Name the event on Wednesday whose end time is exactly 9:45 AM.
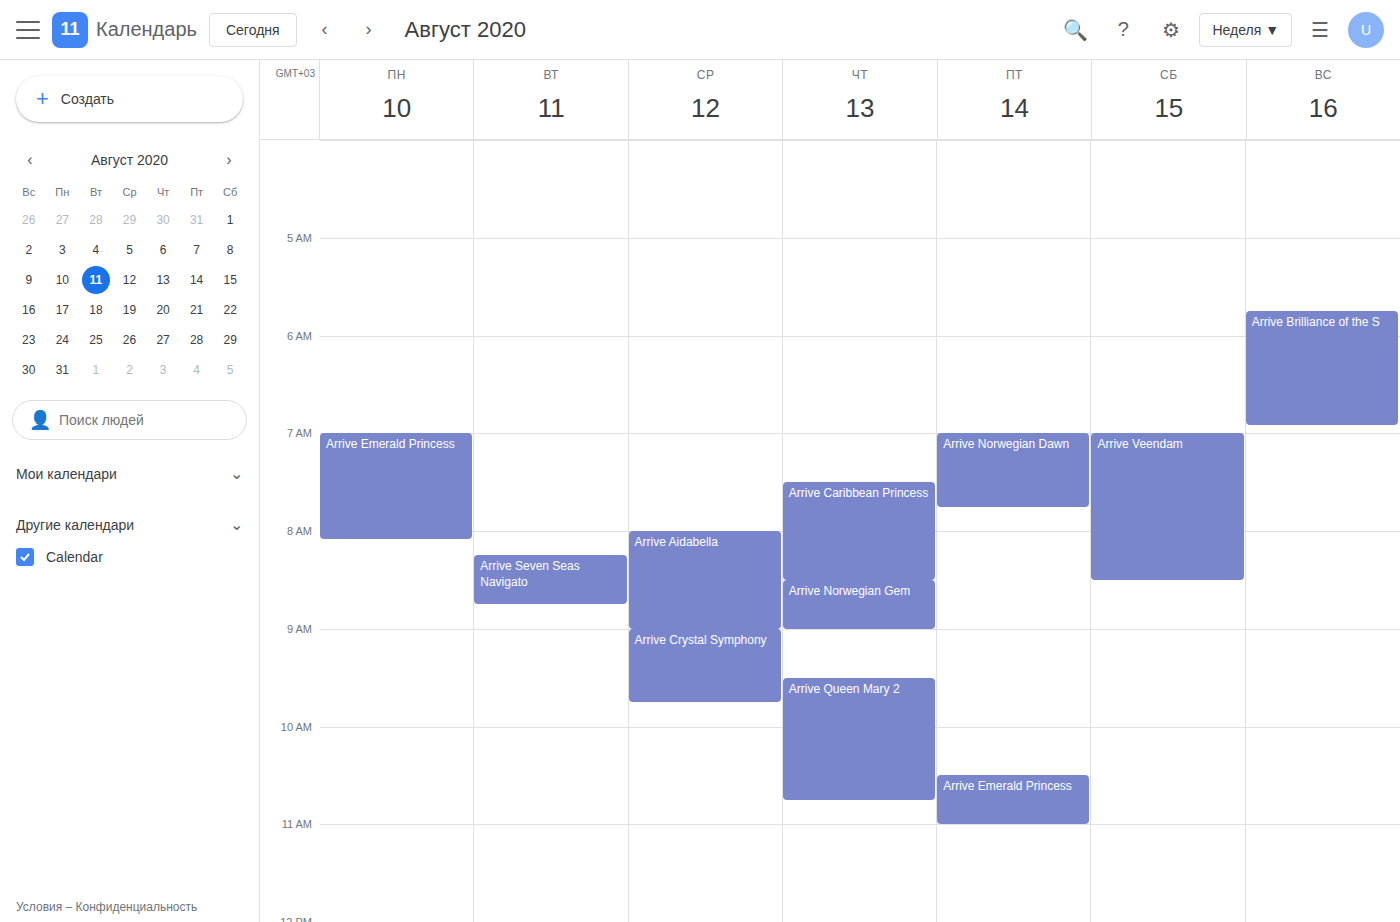
"Arrive Crystal Symphony"